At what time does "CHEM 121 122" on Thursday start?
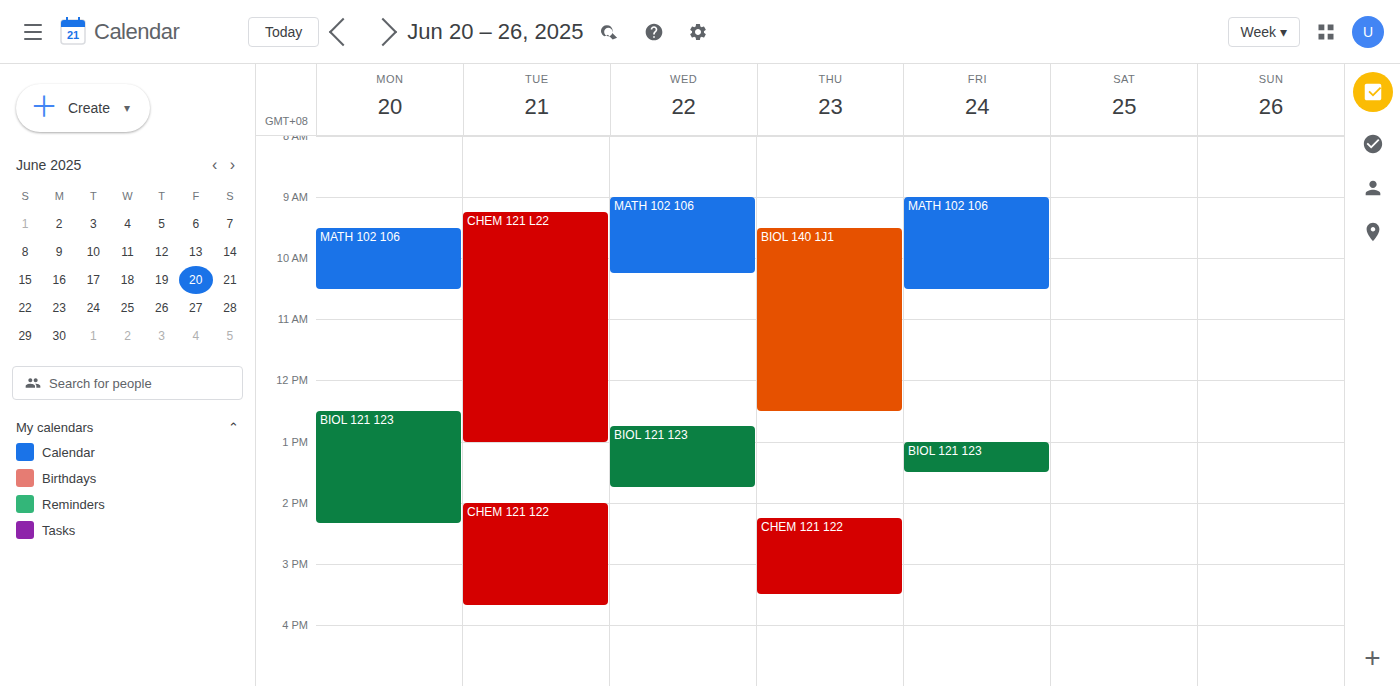
2:15 PM